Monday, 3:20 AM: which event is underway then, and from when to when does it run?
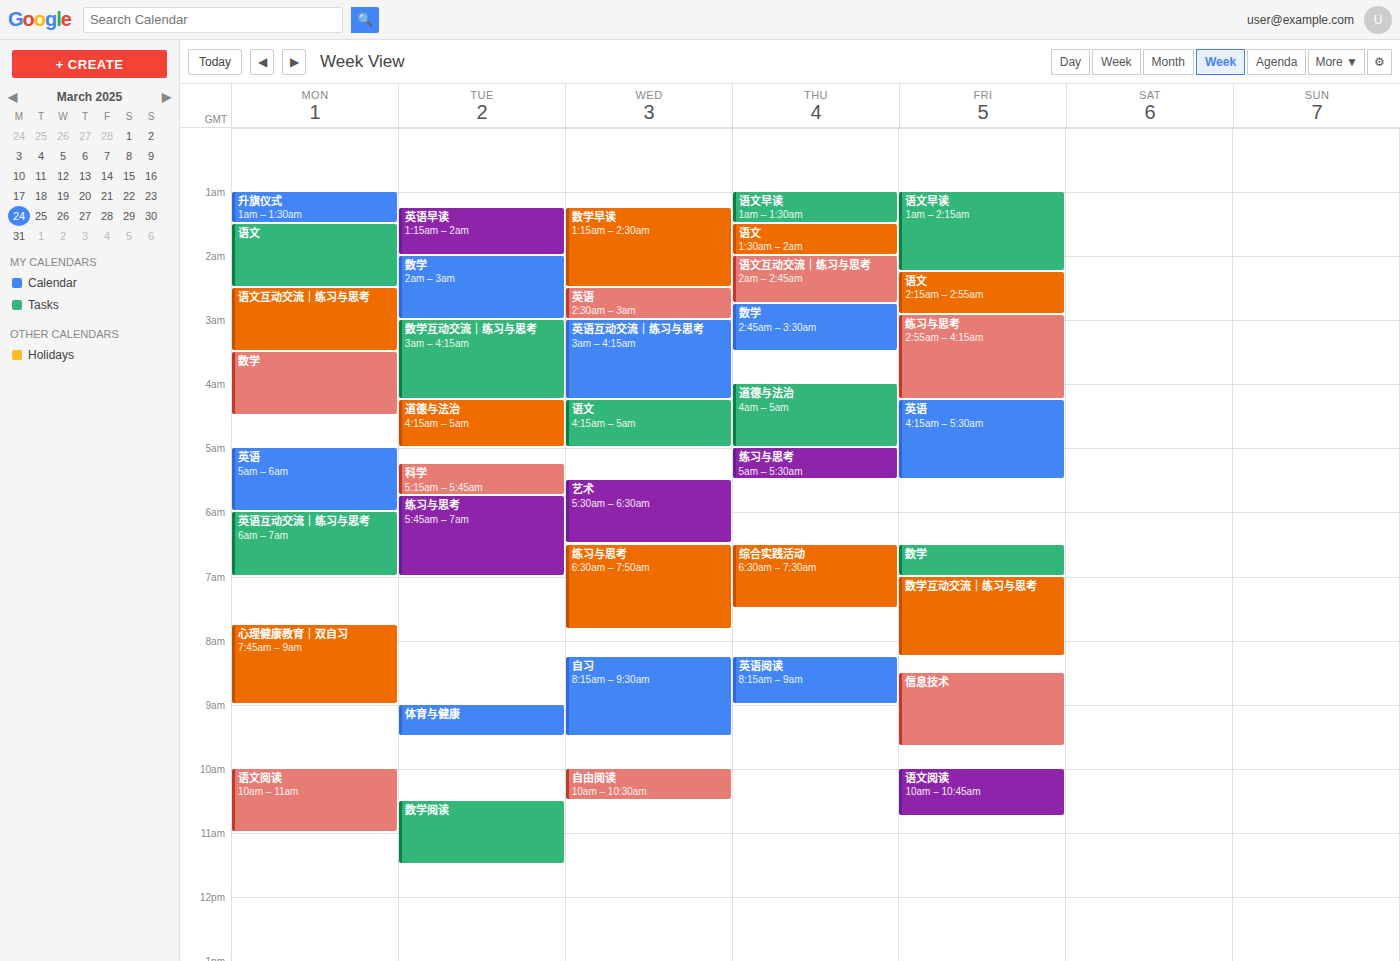
"语文互动交流｜练习与思考", 2:30 AM to 3:30 AM